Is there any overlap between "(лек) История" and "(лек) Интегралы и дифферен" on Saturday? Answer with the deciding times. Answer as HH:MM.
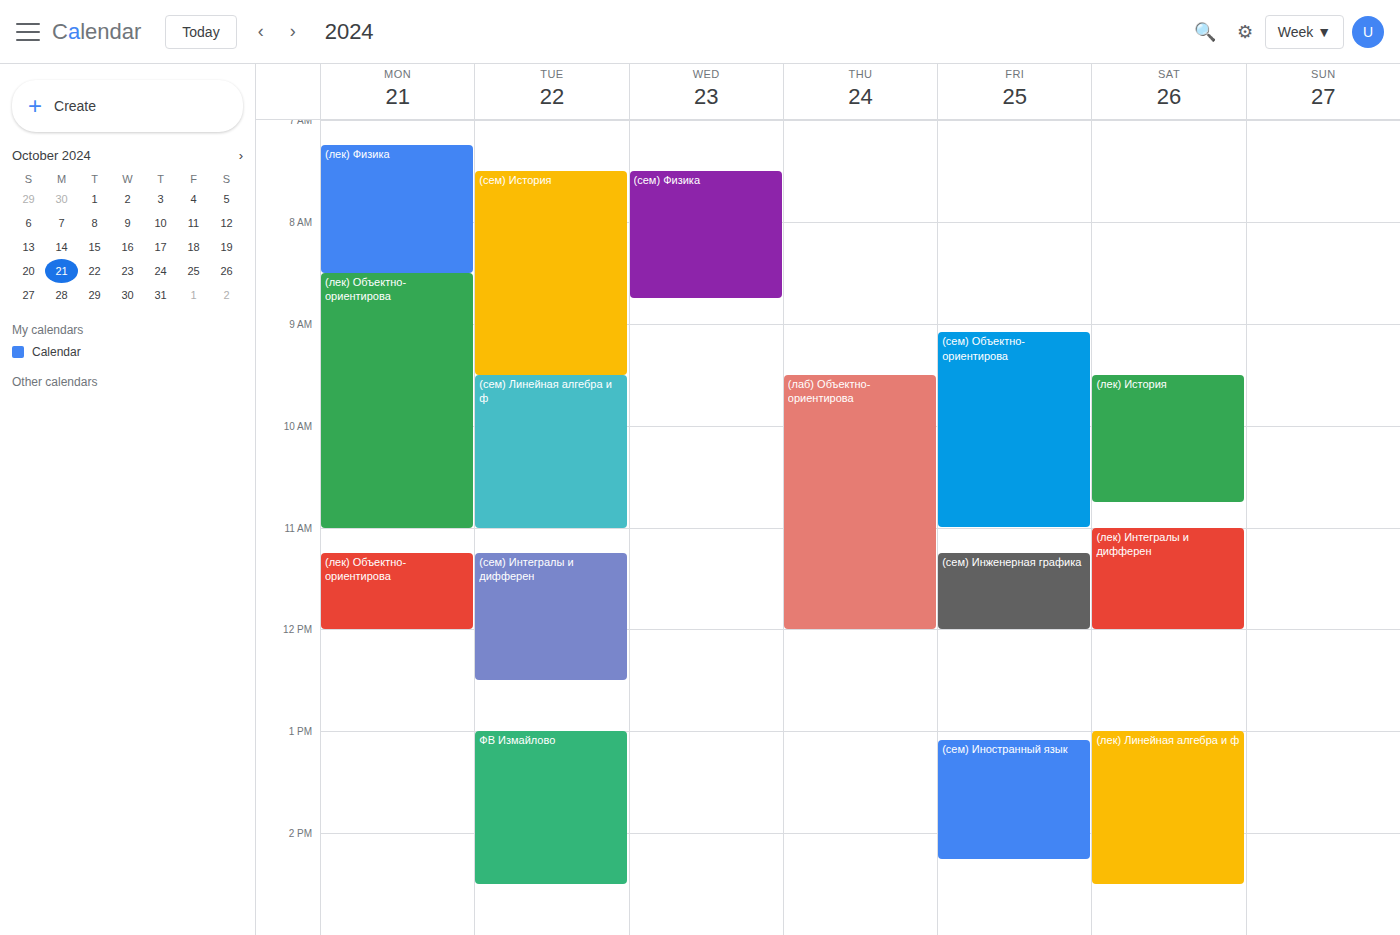
"(лек) История" ends at 10:45 and "(лек) Интегралы и дифферен" starts at 11:00 -- no overlap.